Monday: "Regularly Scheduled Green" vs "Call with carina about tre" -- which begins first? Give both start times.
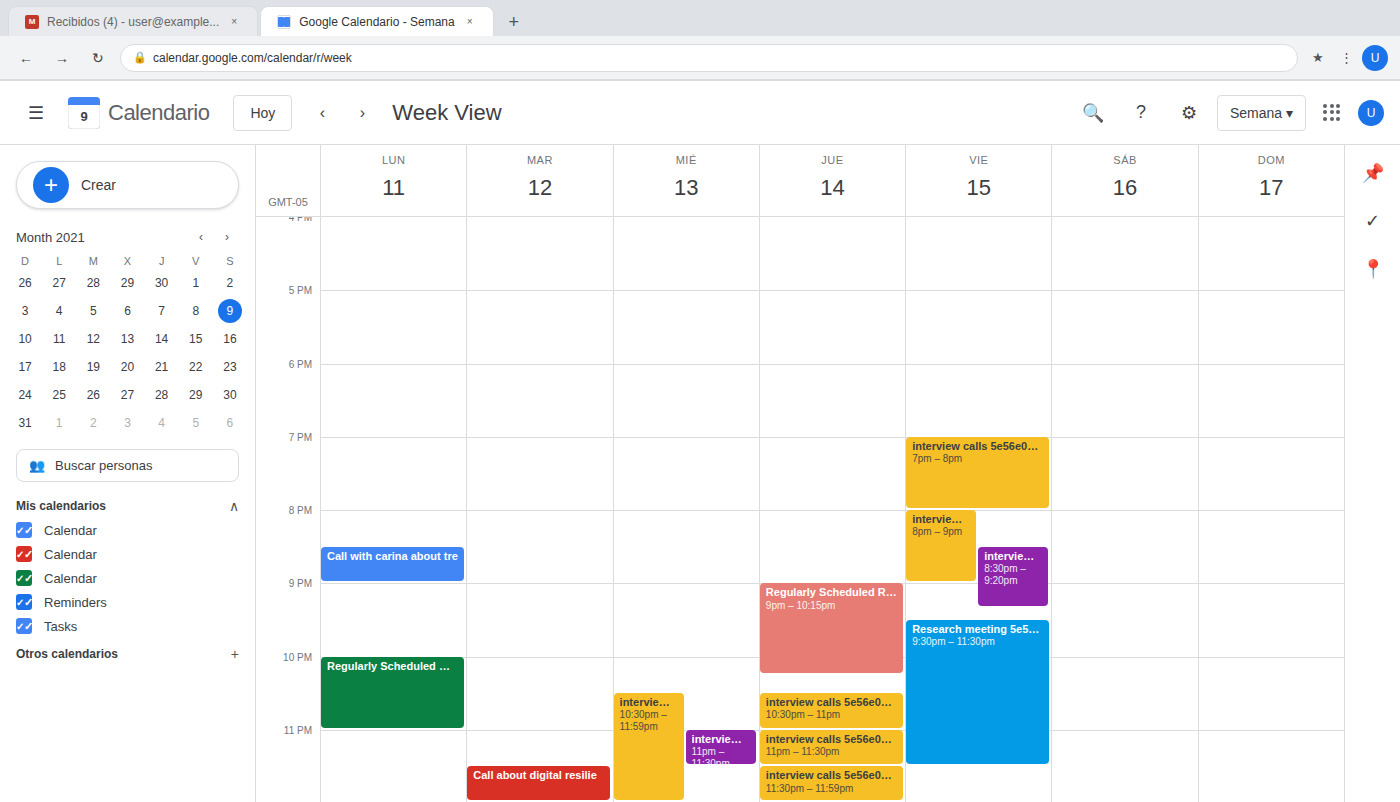
"Call with carina about tre" 8:30 PM; "Regularly Scheduled Green" 10:00 PM.